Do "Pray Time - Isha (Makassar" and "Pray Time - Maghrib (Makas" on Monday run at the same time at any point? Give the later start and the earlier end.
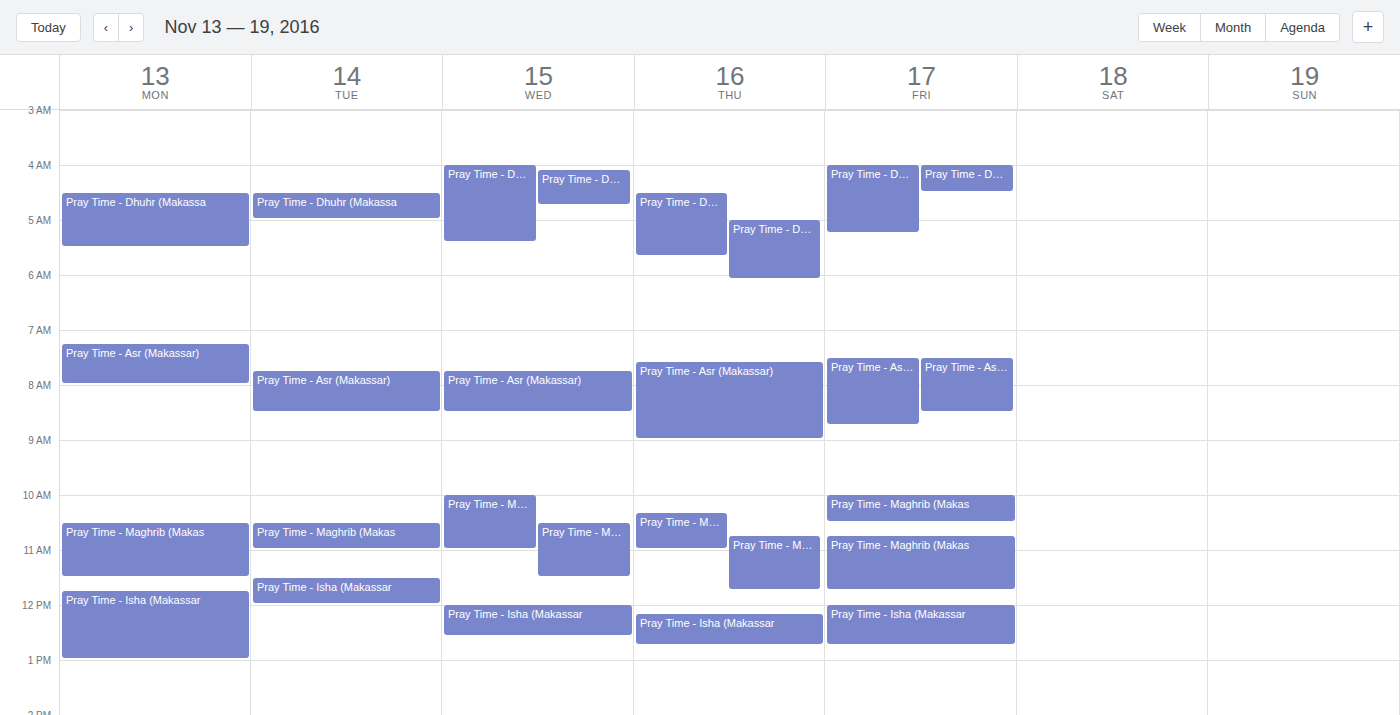
"Pray Time - Maghrib (Makas" ends at 11:30 AM and "Pray Time - Isha (Makassar" starts at 11:45 AM -- no overlap.